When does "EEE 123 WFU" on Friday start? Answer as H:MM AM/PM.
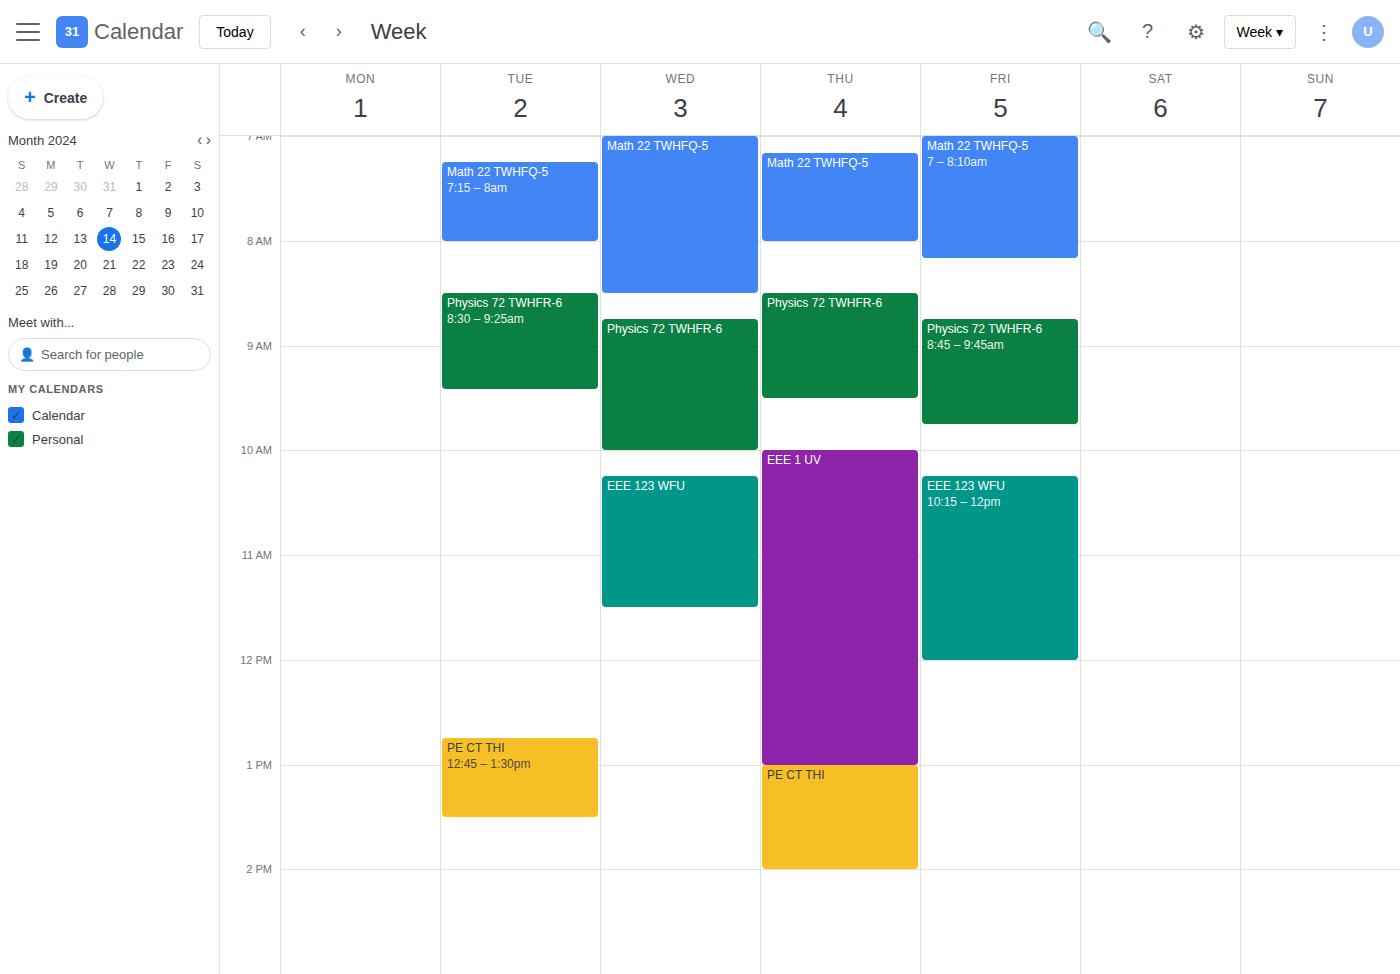
10:15 AM